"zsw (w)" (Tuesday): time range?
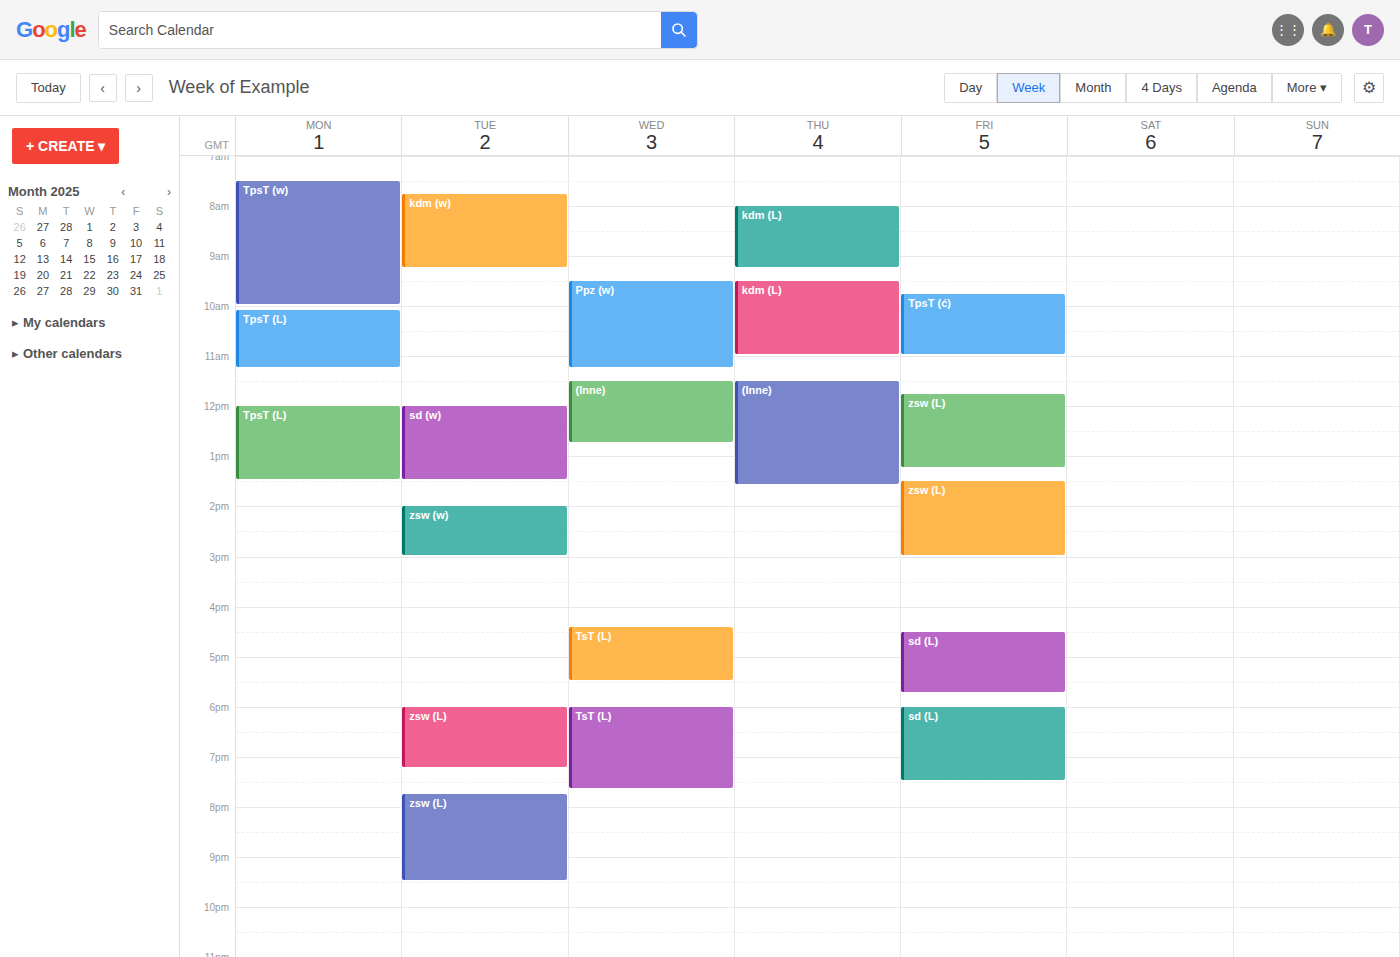
2:00 PM to 3:00 PM